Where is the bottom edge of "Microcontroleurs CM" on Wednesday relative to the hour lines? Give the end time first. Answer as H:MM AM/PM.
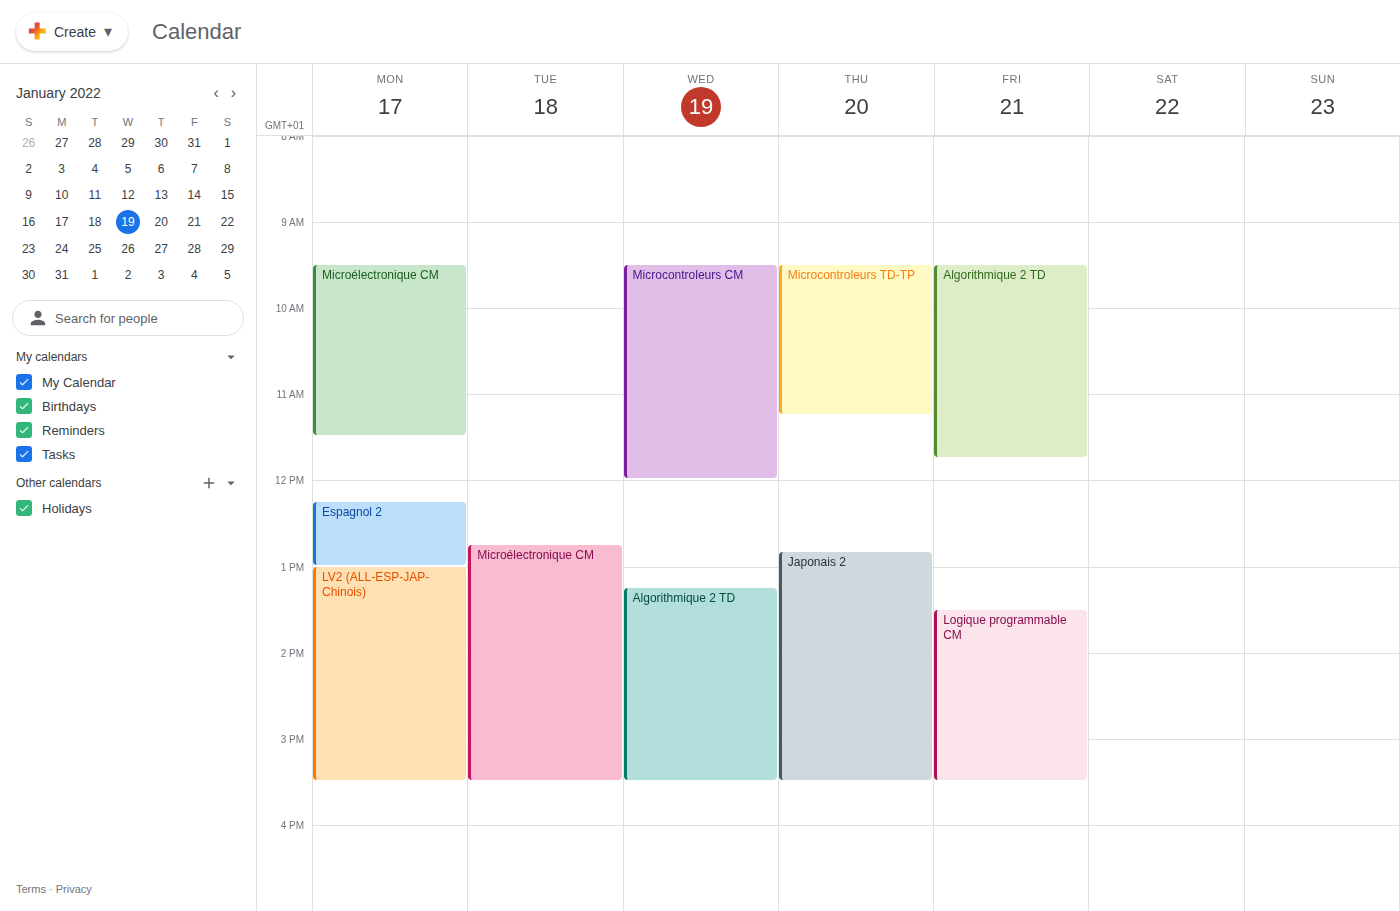
12:00 PM -- exactly on the 12 PM line.